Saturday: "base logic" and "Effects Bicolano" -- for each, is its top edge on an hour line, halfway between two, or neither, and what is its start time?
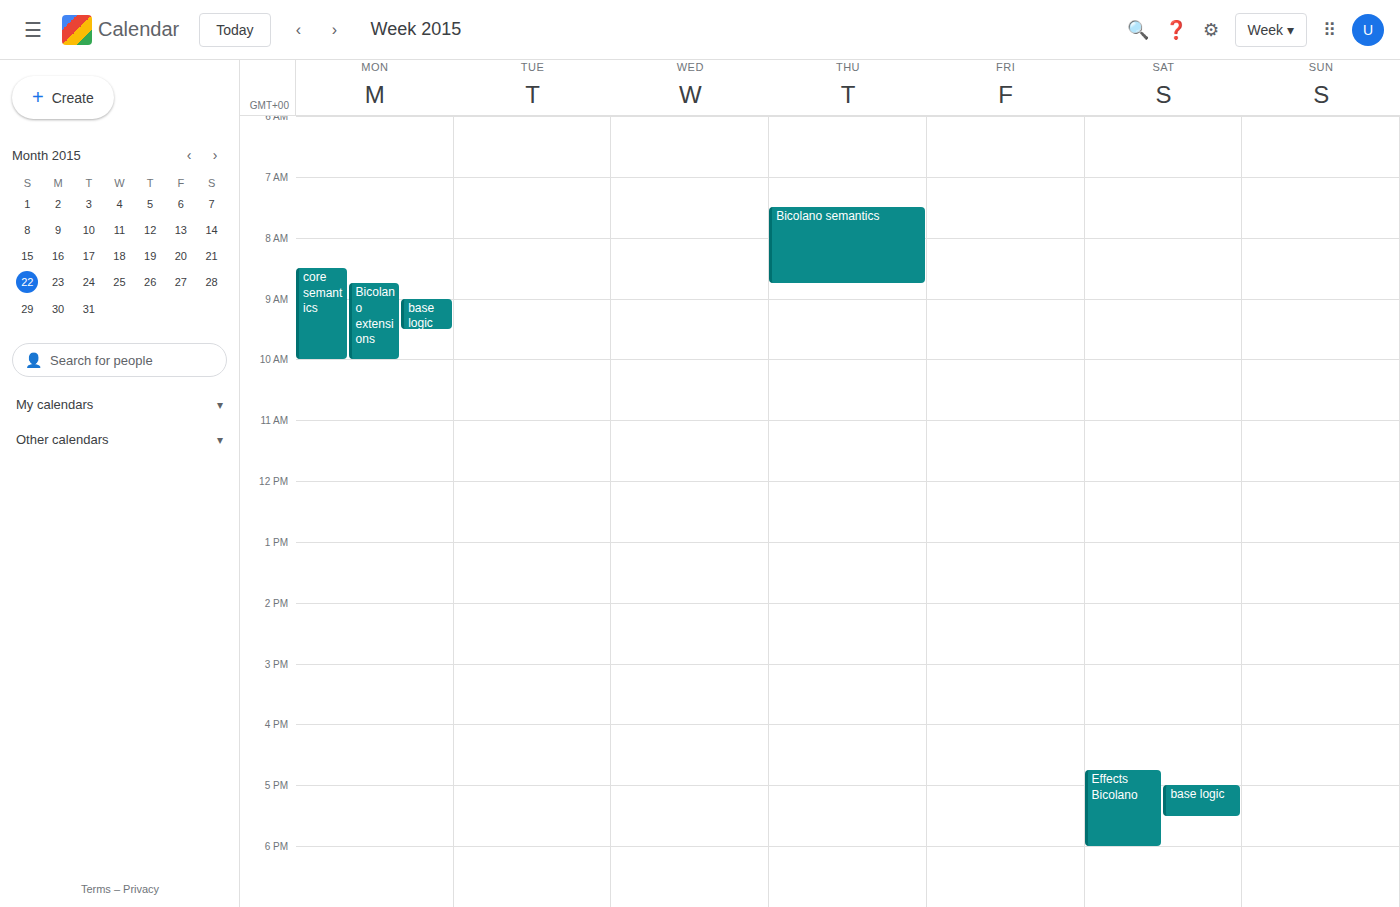
"base logic": 5:00 PM, exactly on the 5 PM line. "Effects Bicolano": 4:45 PM, neither: three quarters of the way from the 4 PM line to the 5 PM line.